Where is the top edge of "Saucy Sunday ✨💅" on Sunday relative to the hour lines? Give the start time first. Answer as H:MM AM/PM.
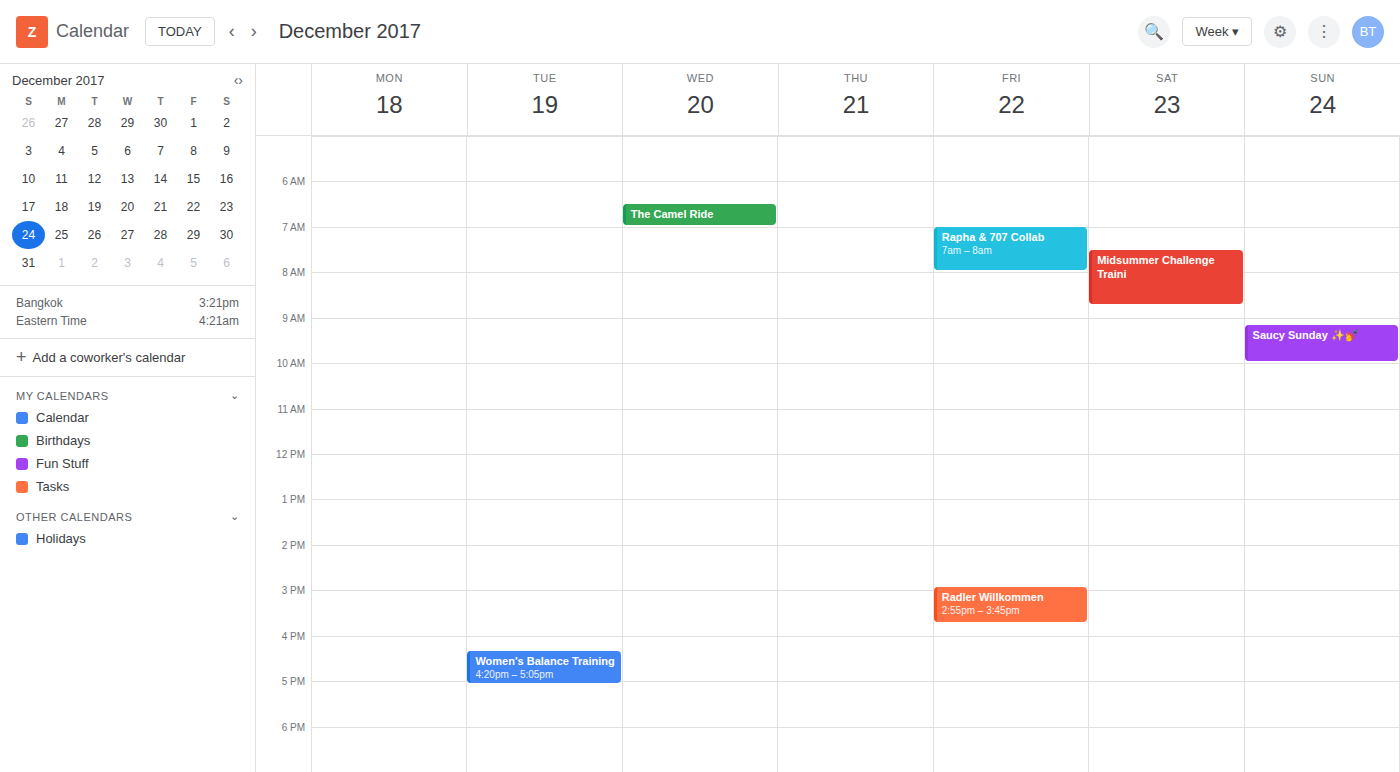
9:10 AM -- neither: 10 minutes below the 9 AM line and 50 minutes above the 10 AM line.